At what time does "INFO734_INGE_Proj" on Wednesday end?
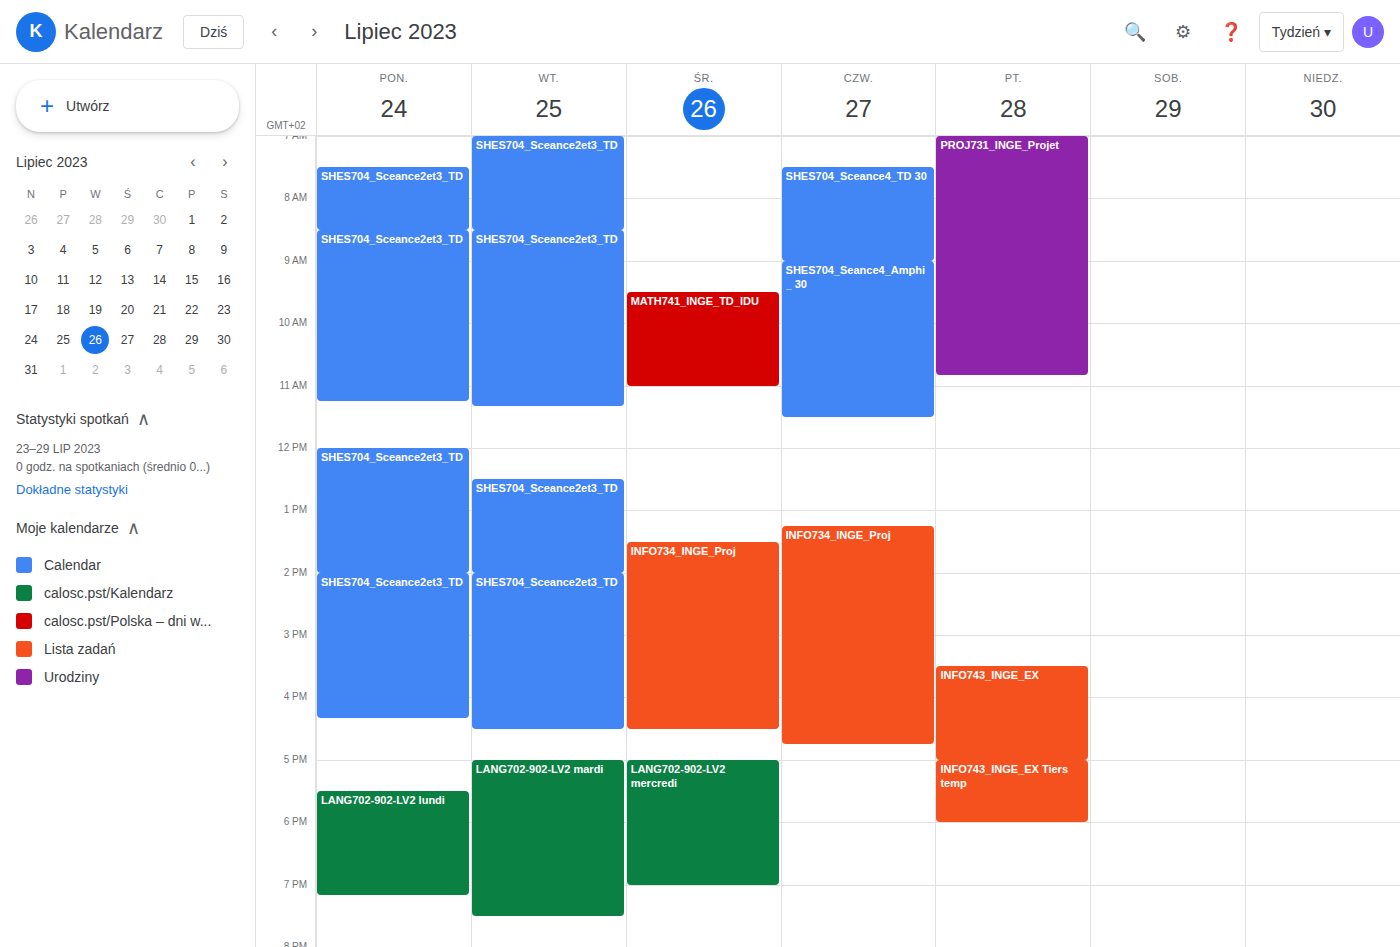
4:30 PM